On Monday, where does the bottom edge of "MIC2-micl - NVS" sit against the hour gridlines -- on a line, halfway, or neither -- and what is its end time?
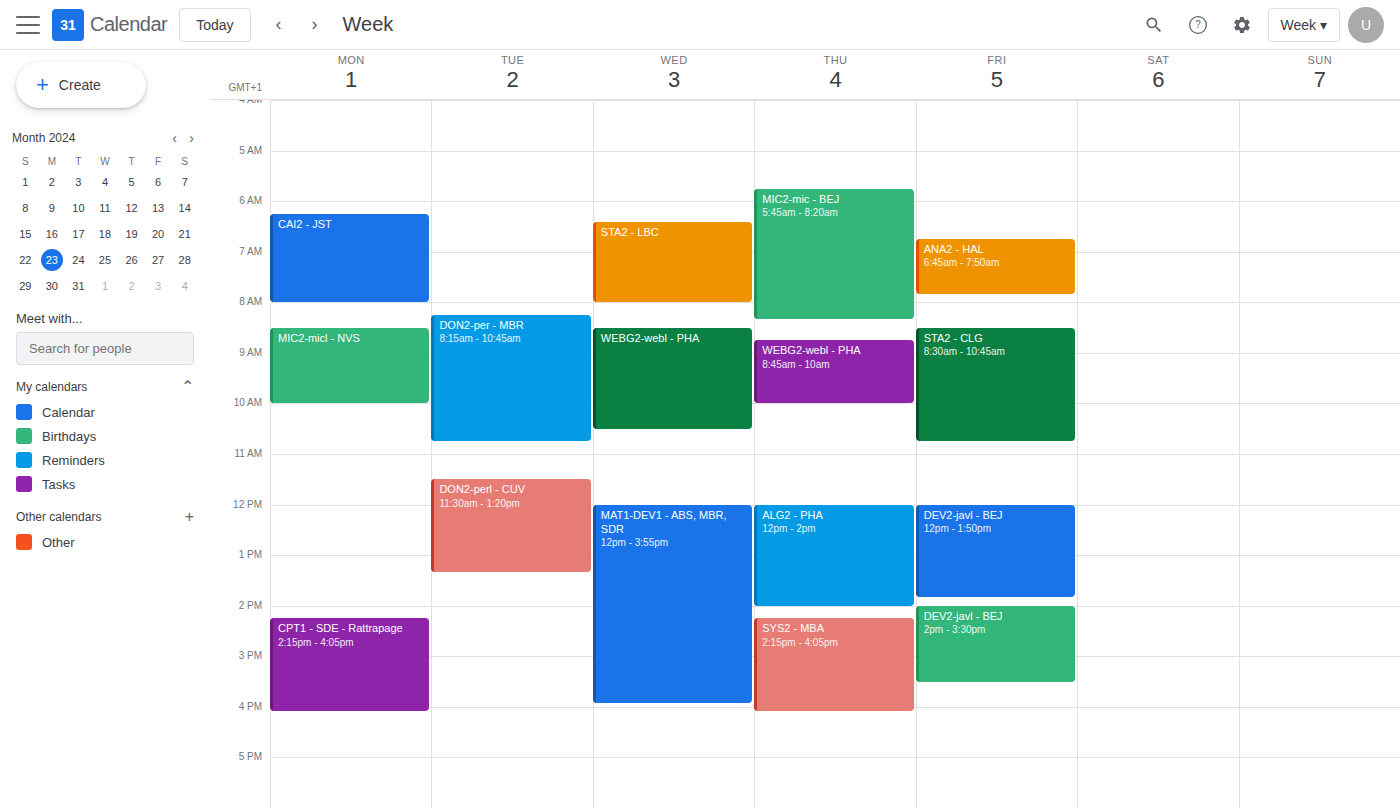
10:00 AM -- exactly on the 10 AM line.